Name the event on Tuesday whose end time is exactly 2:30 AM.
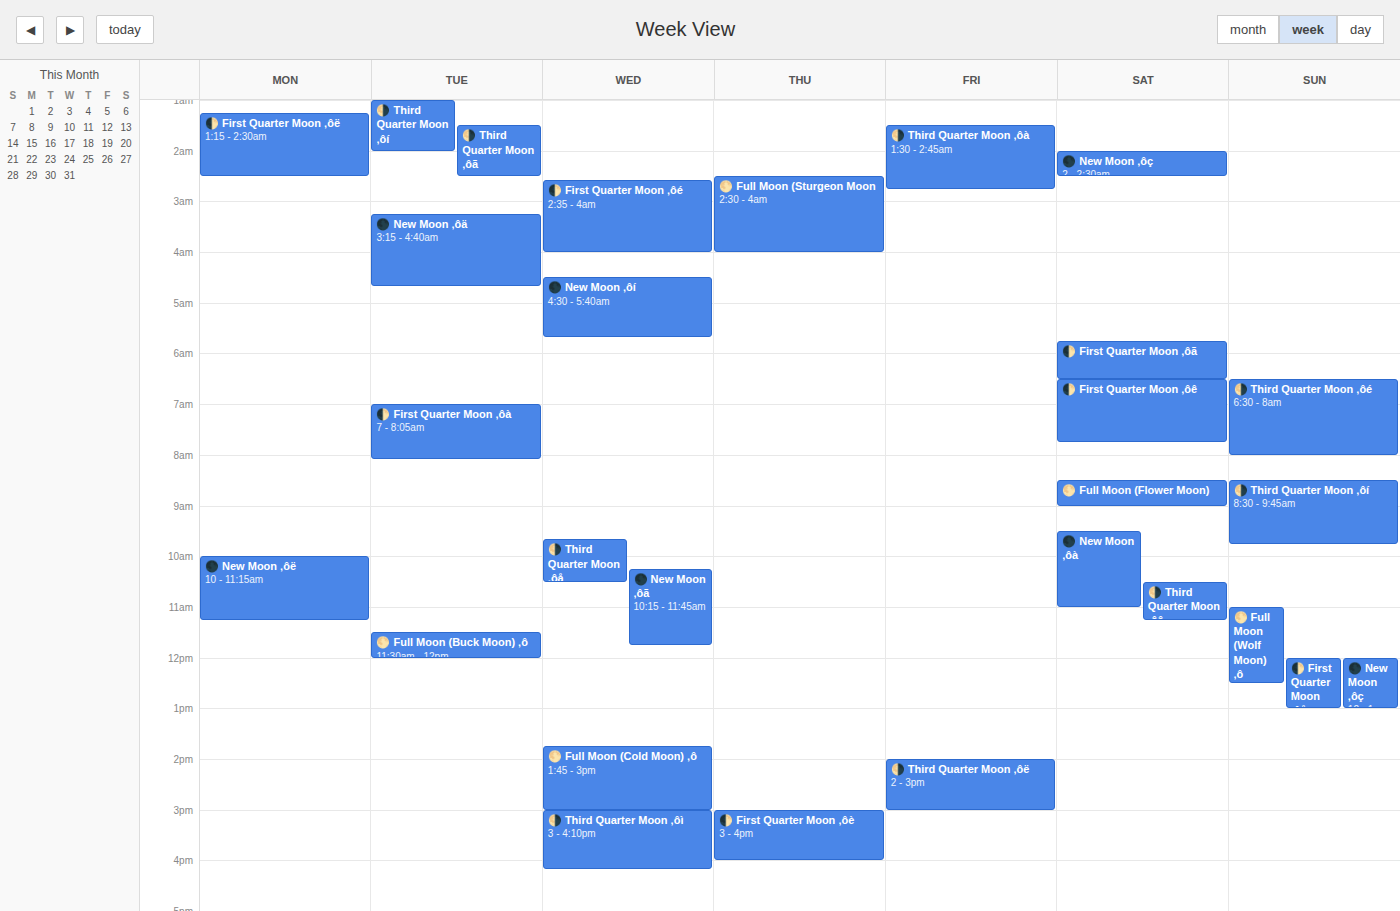
"🌗 Third Quarter Moon ‚ôã"